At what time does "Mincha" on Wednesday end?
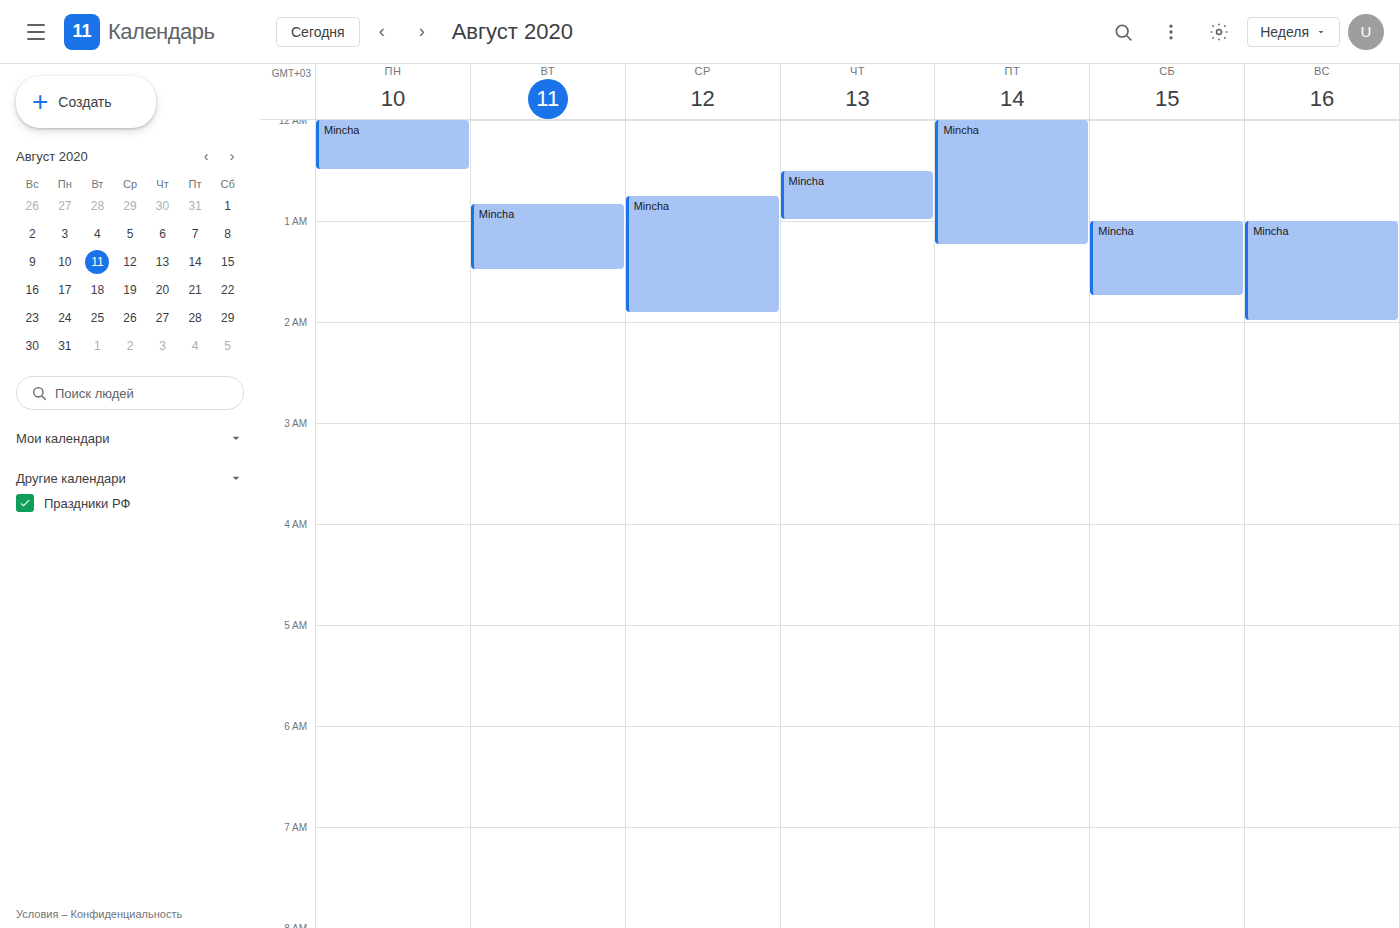
1:55 AM